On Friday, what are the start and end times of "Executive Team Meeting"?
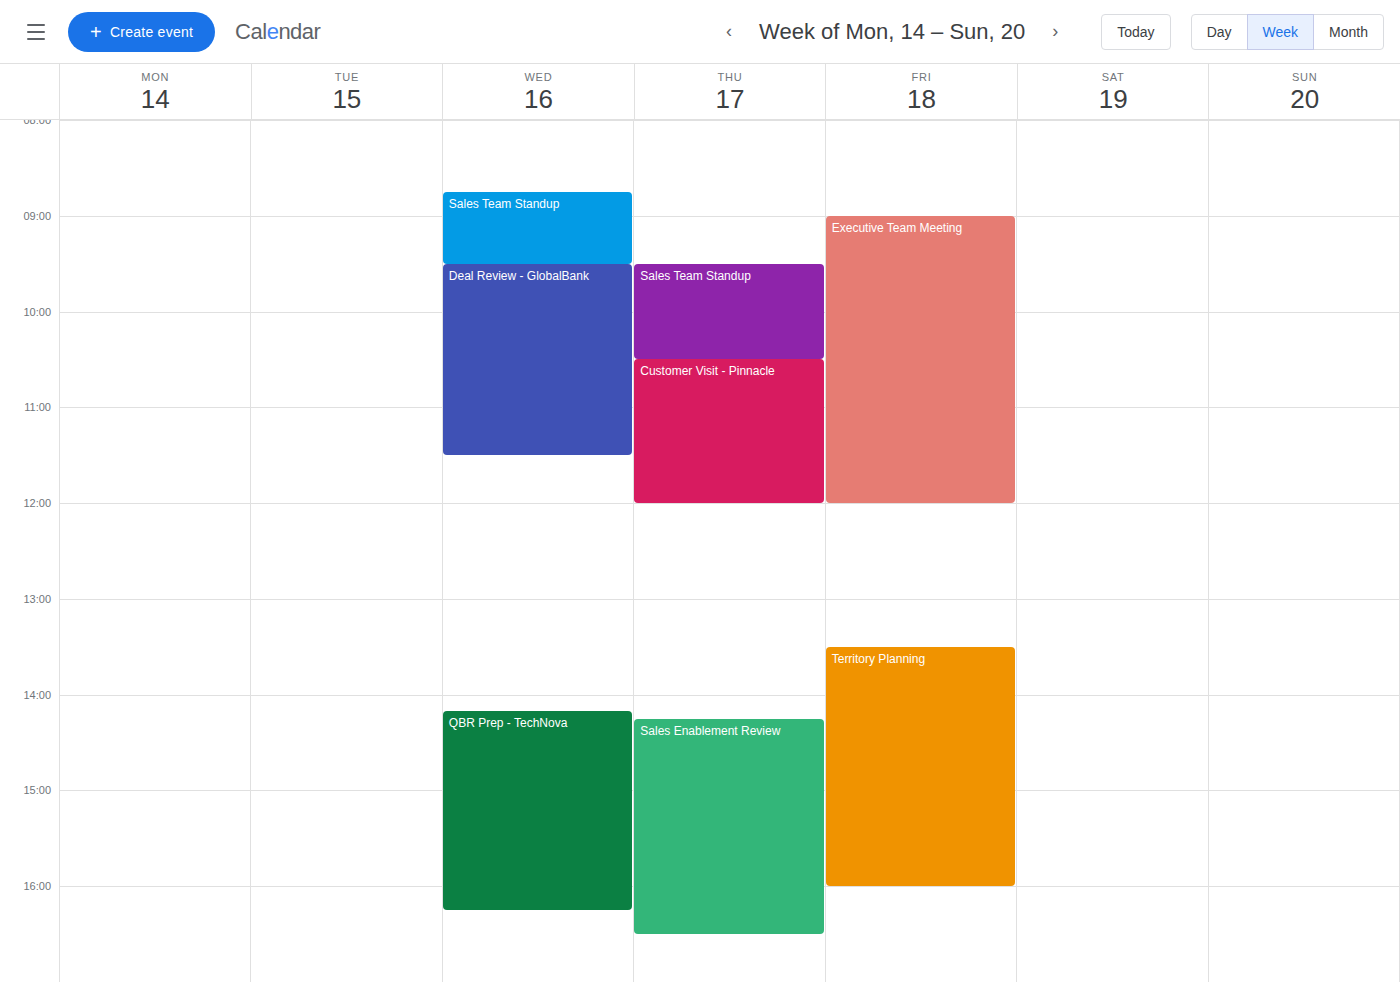
9:00 AM to 12:00 PM